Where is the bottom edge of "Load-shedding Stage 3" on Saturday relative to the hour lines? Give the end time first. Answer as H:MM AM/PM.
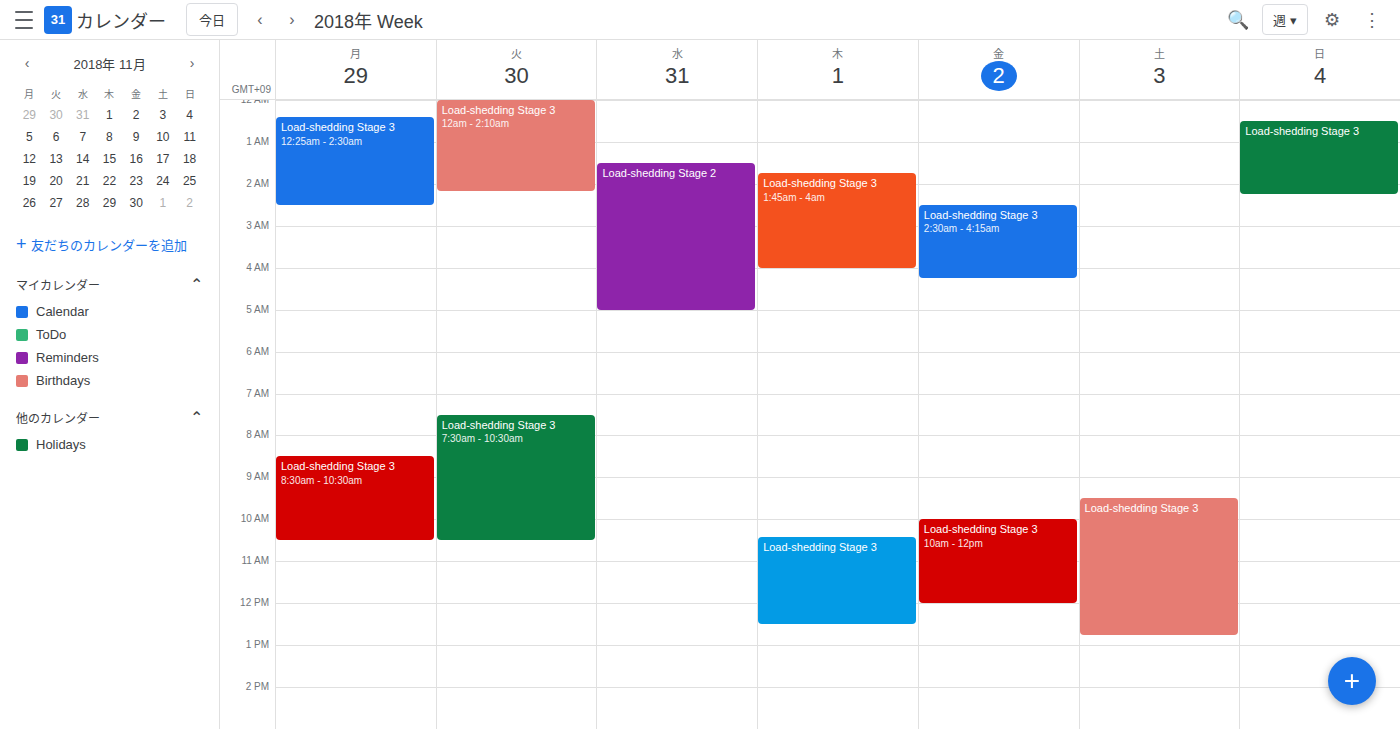
12:45 PM -- neither: three quarters of the way from the 12 PM line to the 1 PM line.